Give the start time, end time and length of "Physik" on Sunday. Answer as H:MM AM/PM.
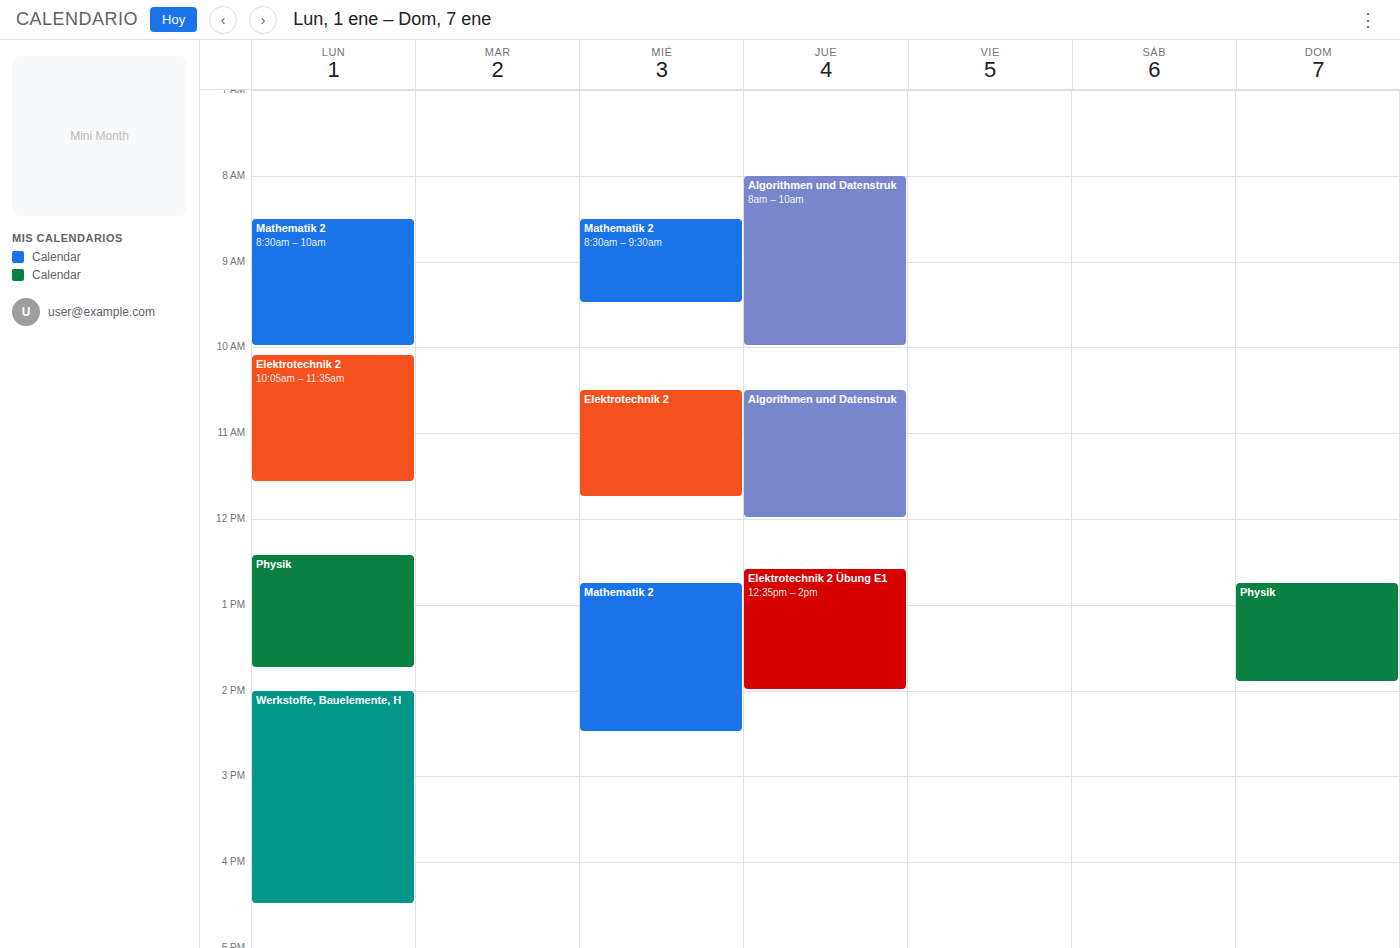
12:45 PM to 1:55 PM, 1 hour 10 minutes